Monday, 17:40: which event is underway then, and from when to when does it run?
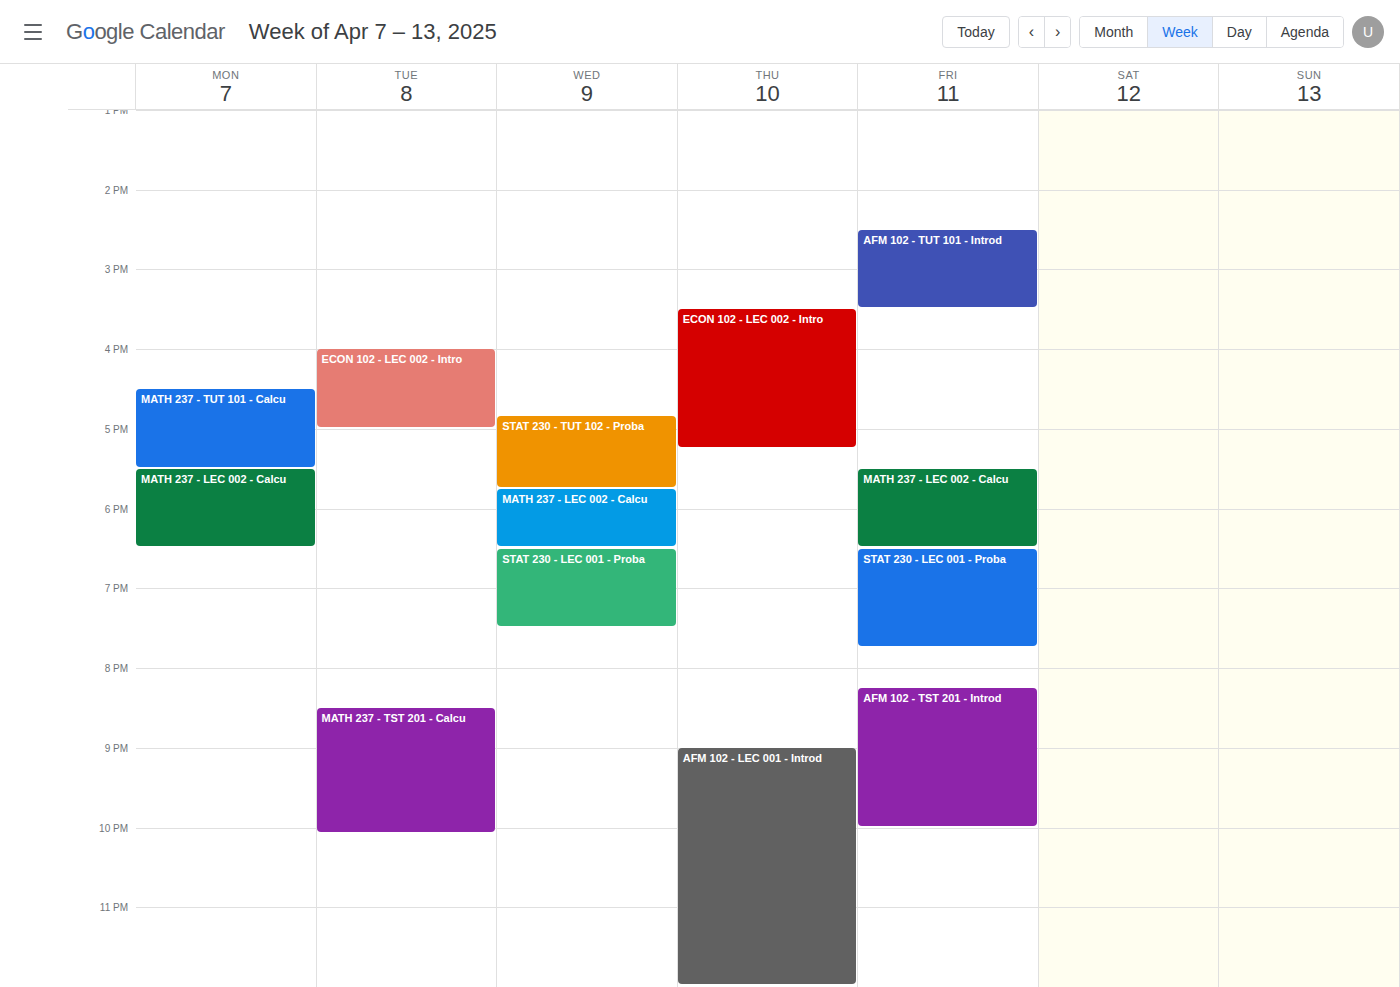
"MATH 237 - LEC 002 - Calcu", 17:30 to 18:30